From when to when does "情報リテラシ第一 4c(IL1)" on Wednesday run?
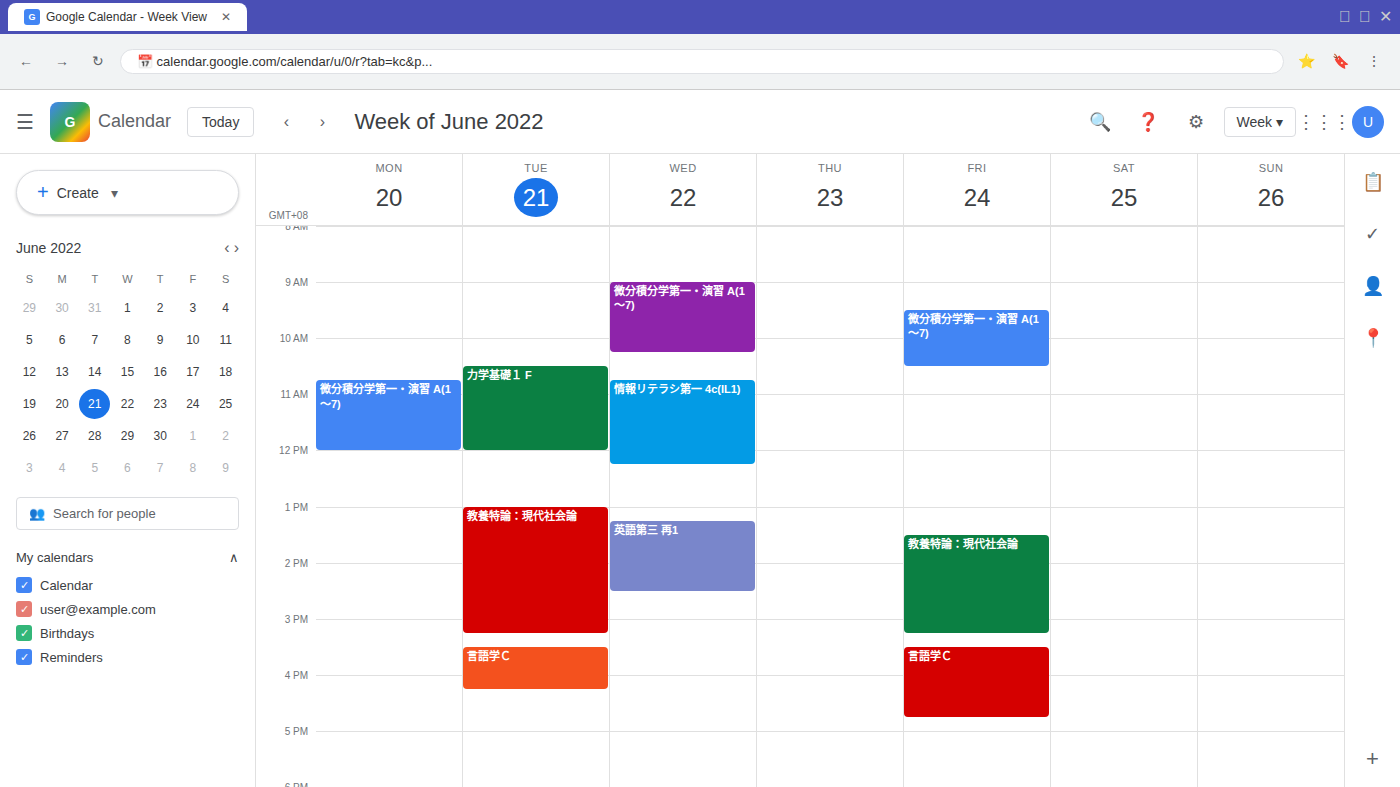
10:45 AM to 12:15 PM